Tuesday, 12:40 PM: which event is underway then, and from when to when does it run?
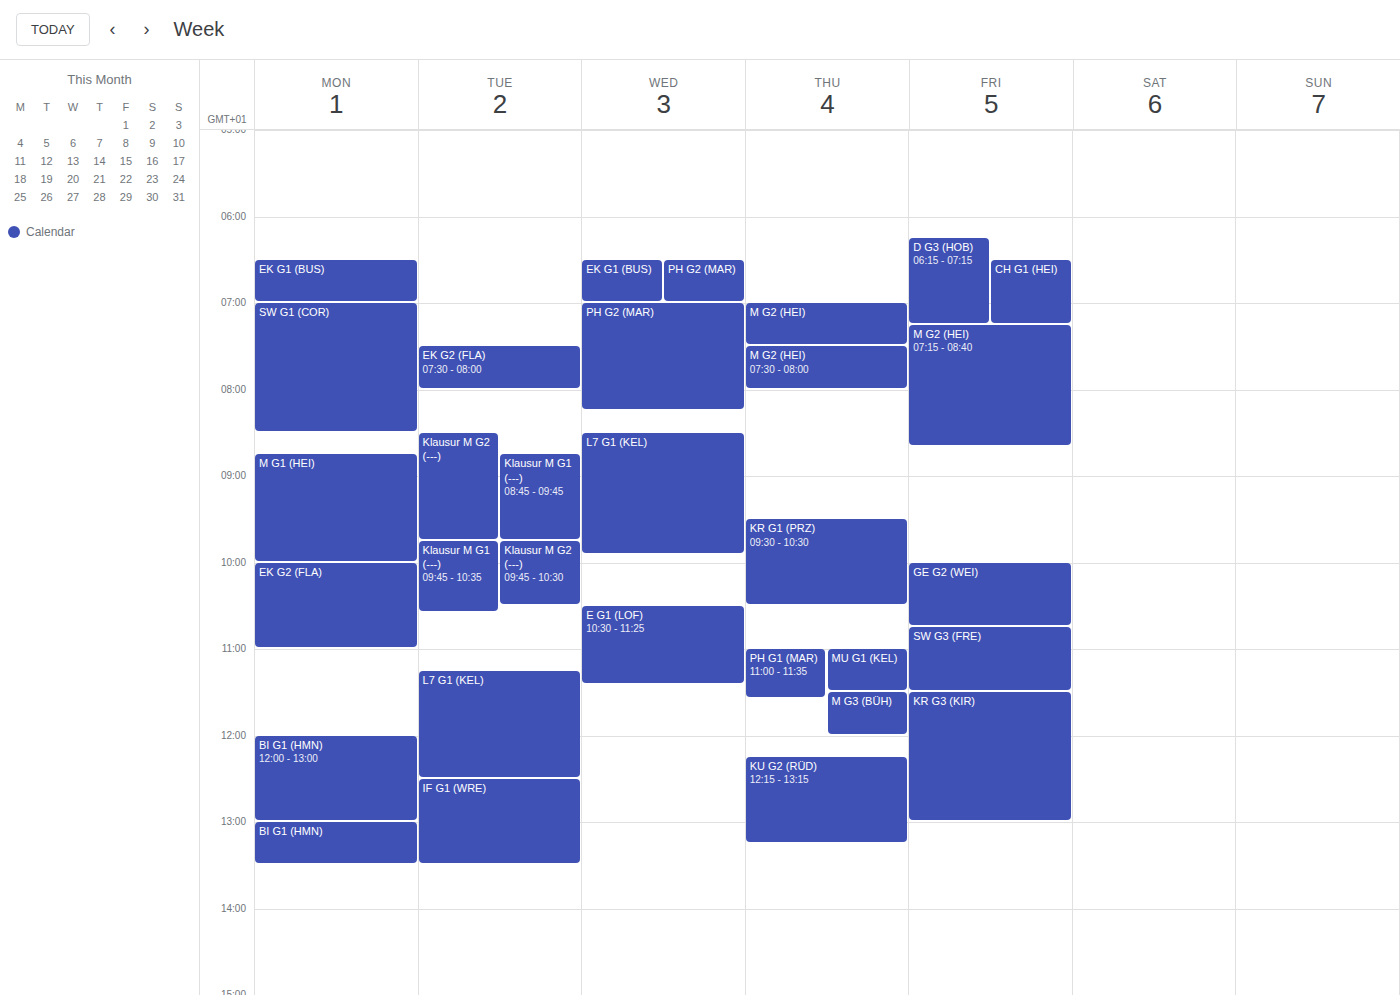
"IF G1 (WRE)", 12:30 PM to 1:30 PM